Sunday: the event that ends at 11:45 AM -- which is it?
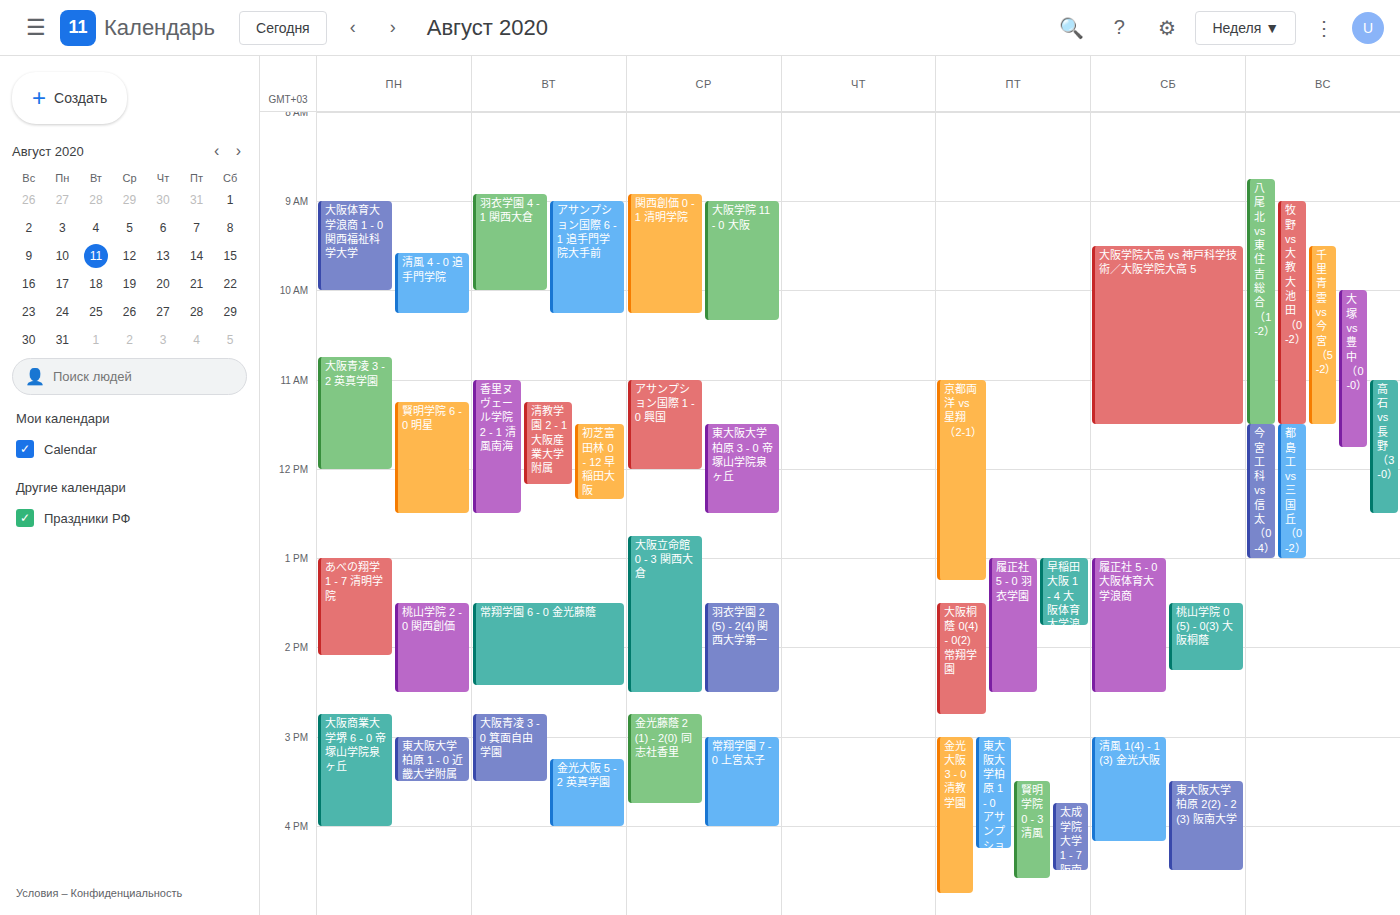
"大塚 vs 豊中（0-0）"